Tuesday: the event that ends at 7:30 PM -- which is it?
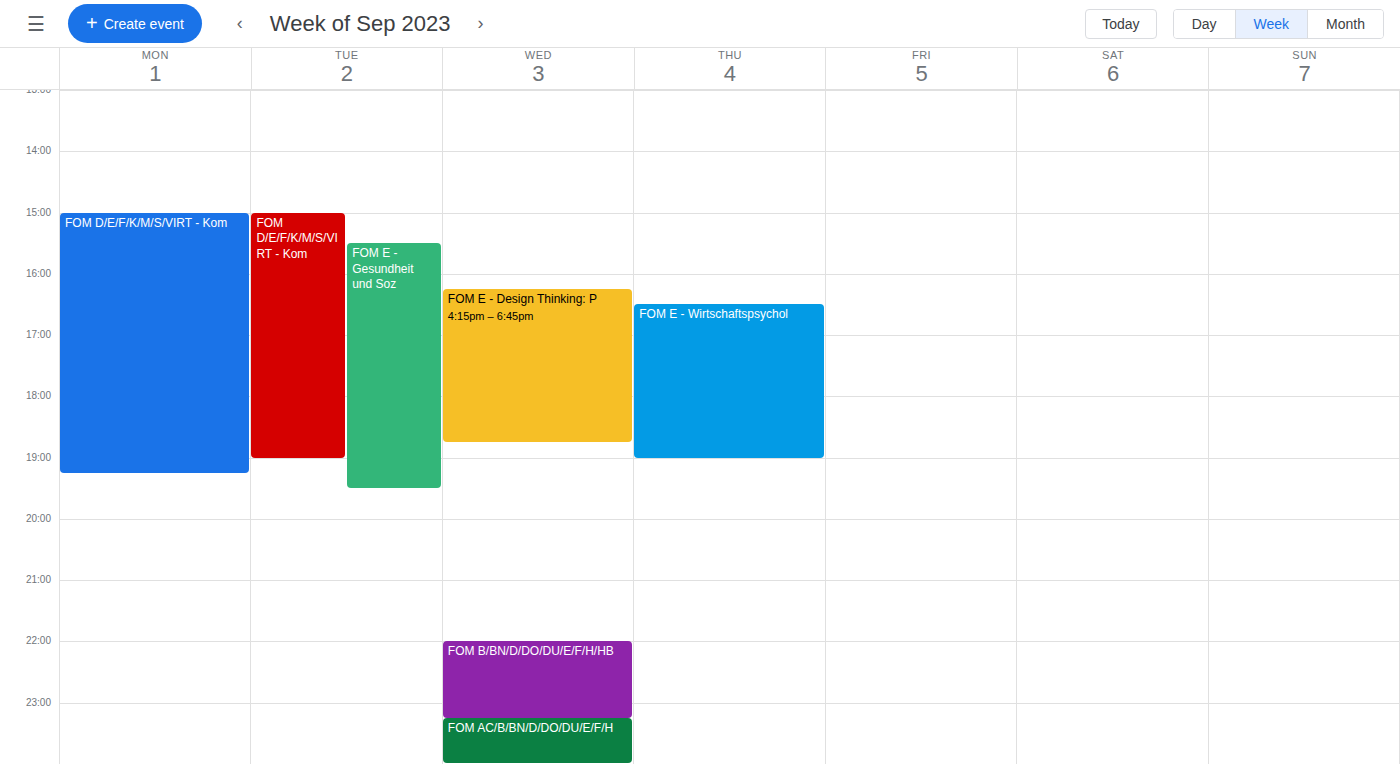
"FOM E - Gesundheit und Soz"